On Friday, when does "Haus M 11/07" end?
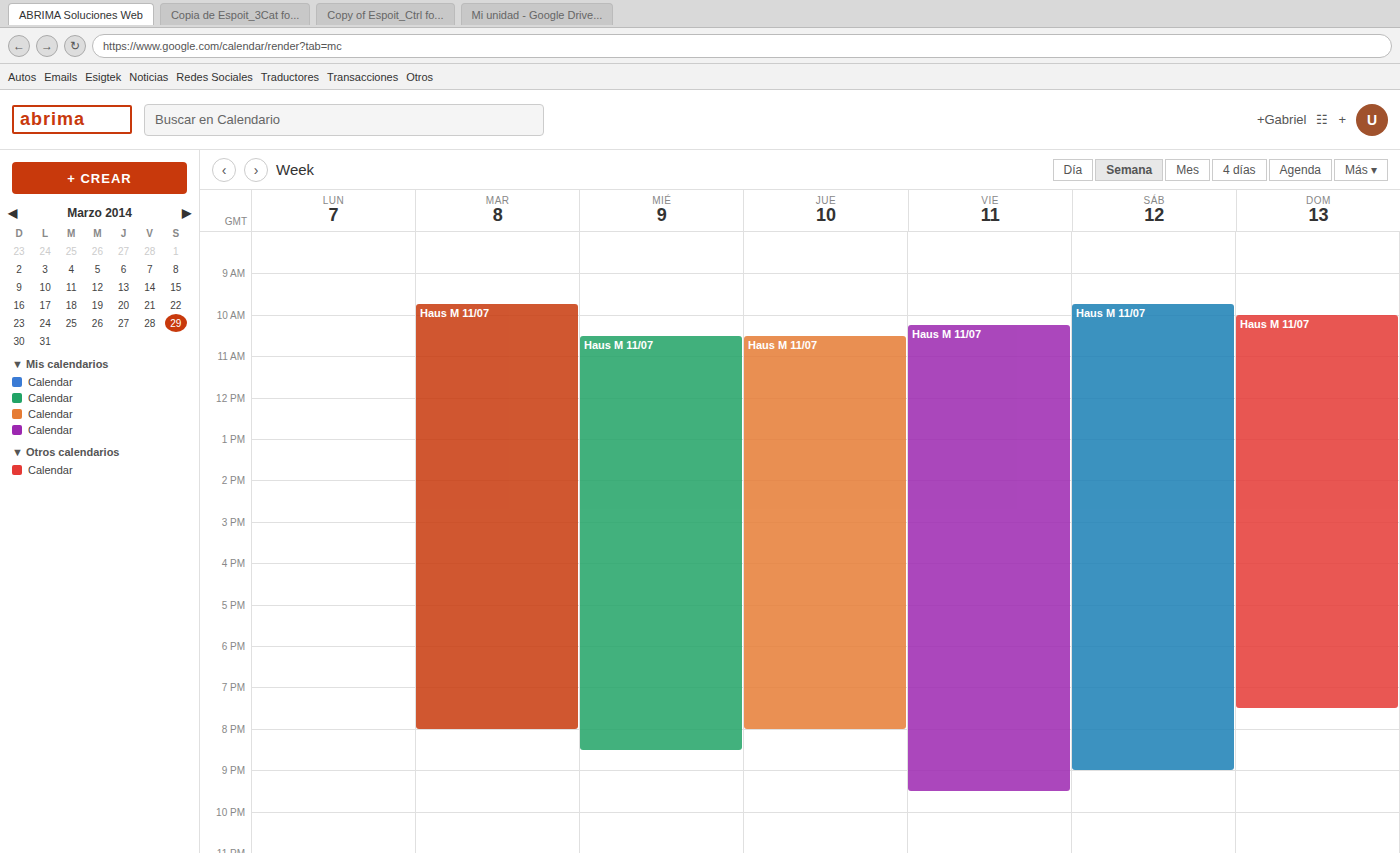
9:30 PM